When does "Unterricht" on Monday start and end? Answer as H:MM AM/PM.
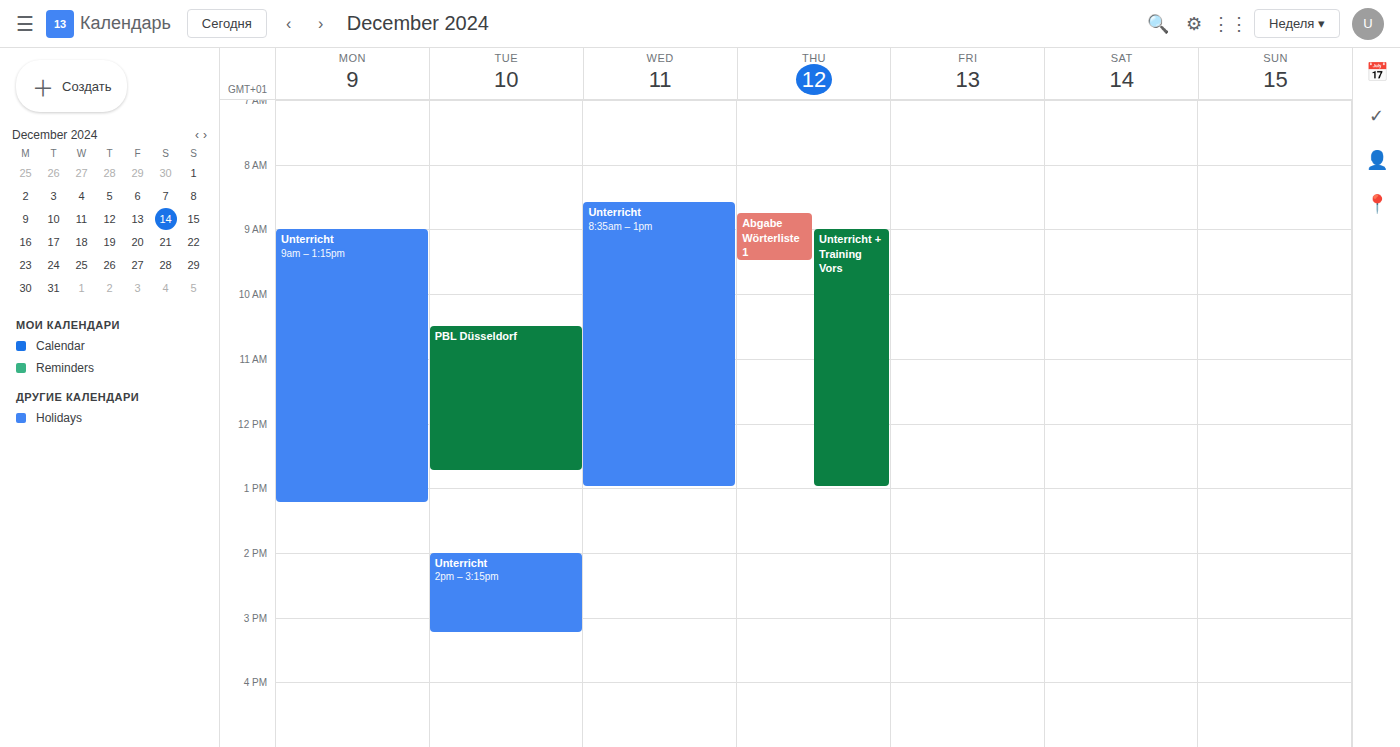
9:00 AM to 1:15 PM